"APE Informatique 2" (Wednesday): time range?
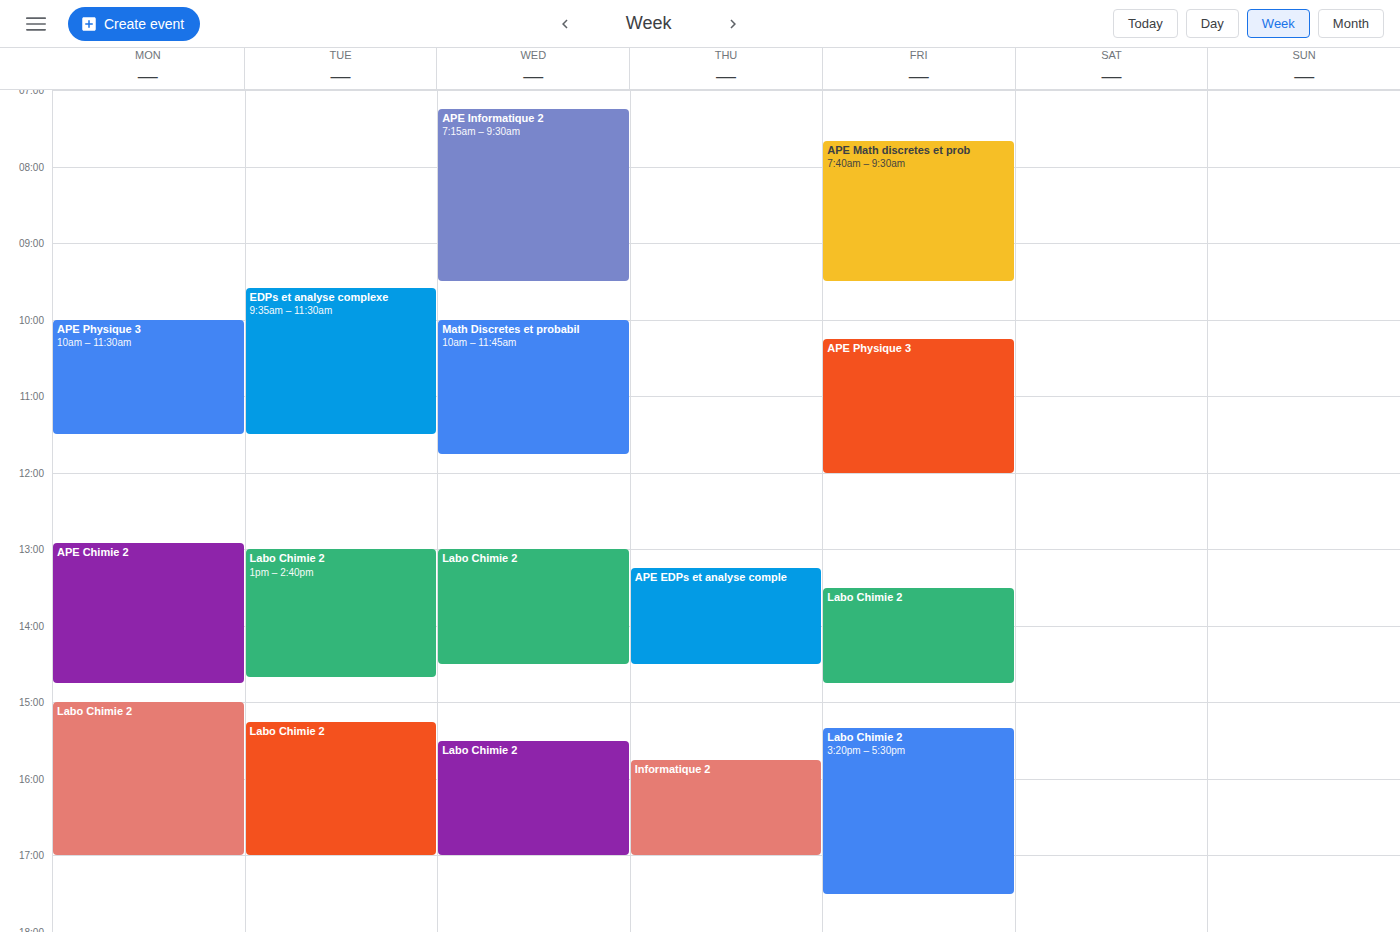
7:15 AM to 9:30 AM